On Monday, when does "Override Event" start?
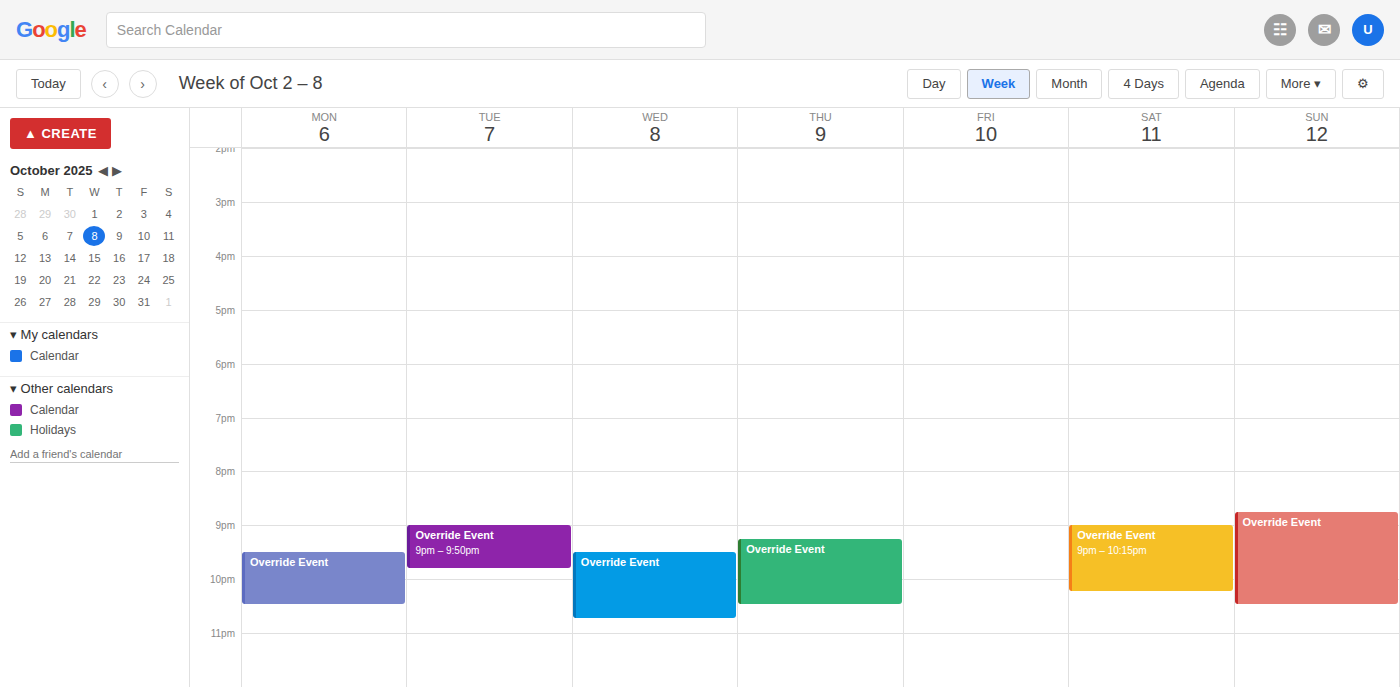
9:30 PM